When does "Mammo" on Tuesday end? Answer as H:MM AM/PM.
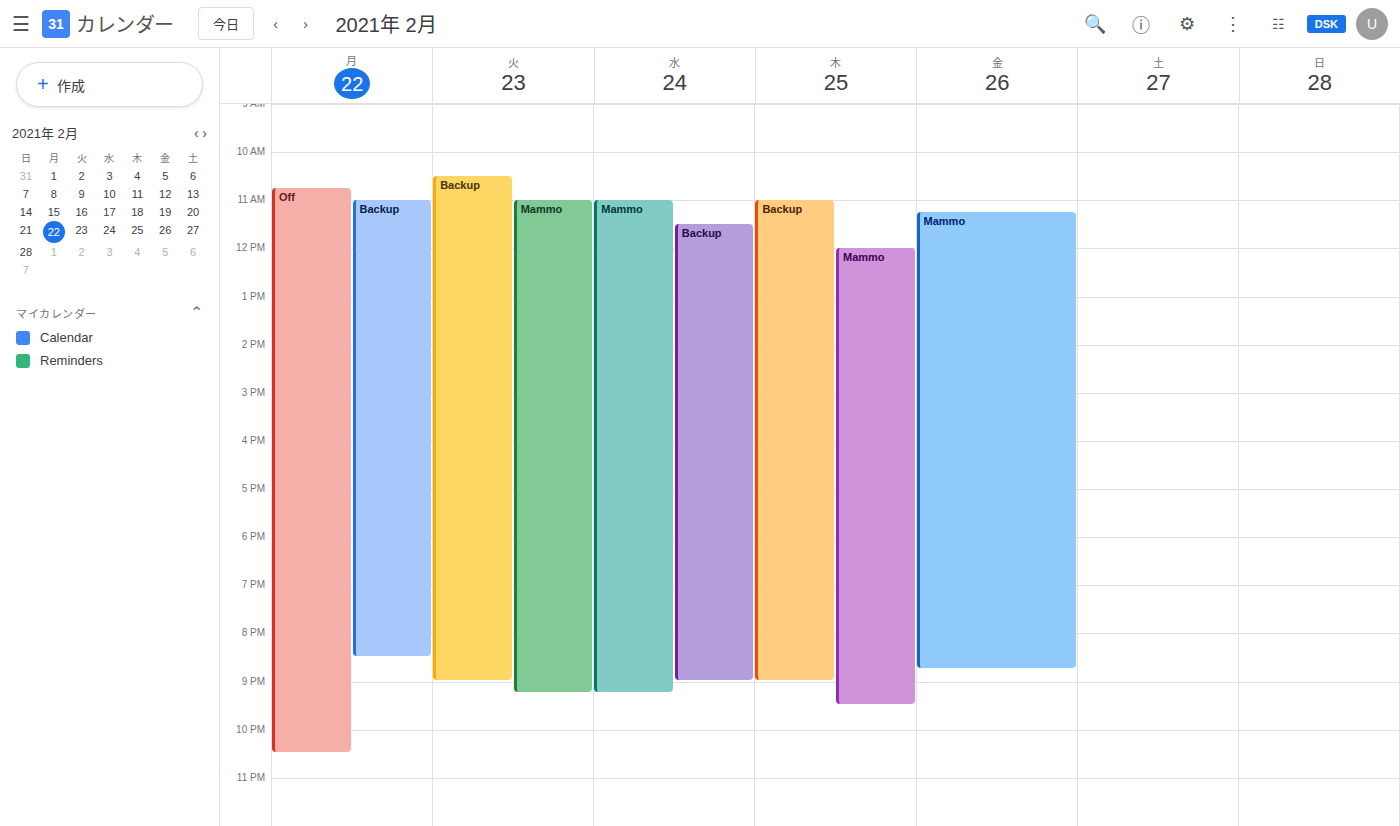
9:15 PM